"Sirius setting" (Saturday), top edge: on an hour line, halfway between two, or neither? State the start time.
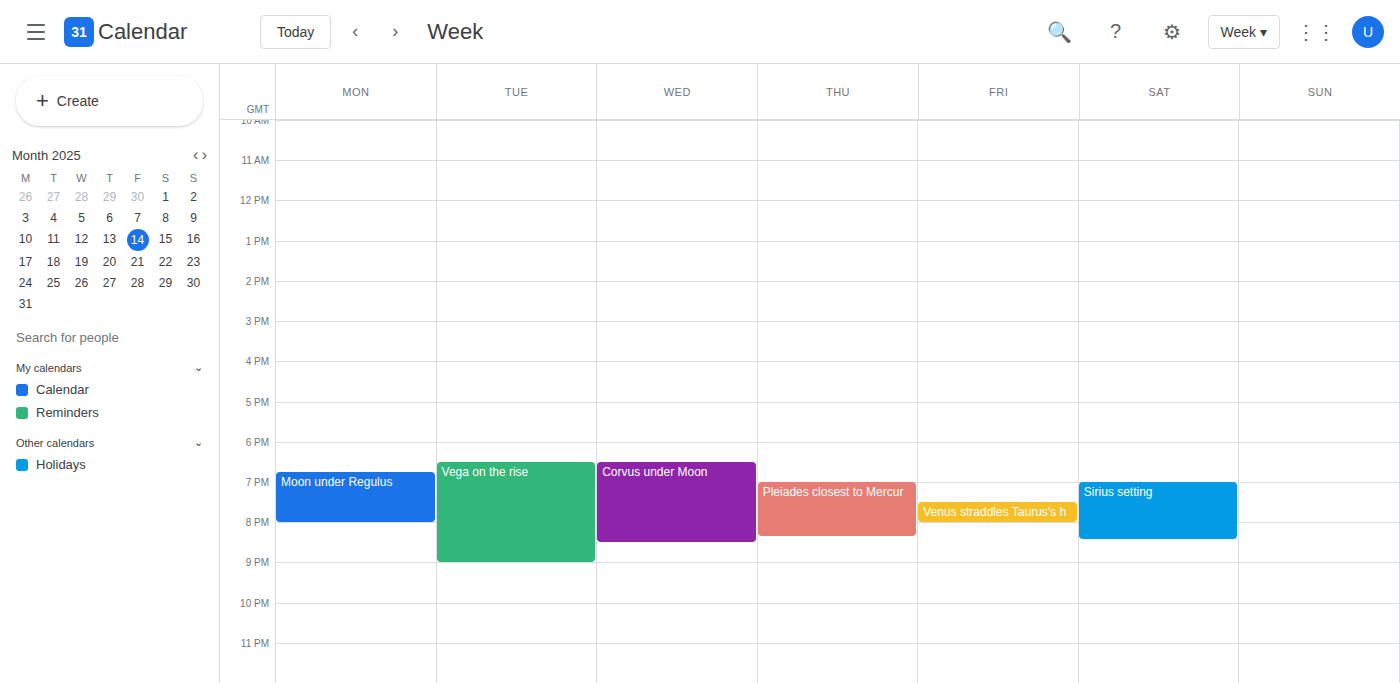
7:00 PM -- exactly on the 7 PM line.